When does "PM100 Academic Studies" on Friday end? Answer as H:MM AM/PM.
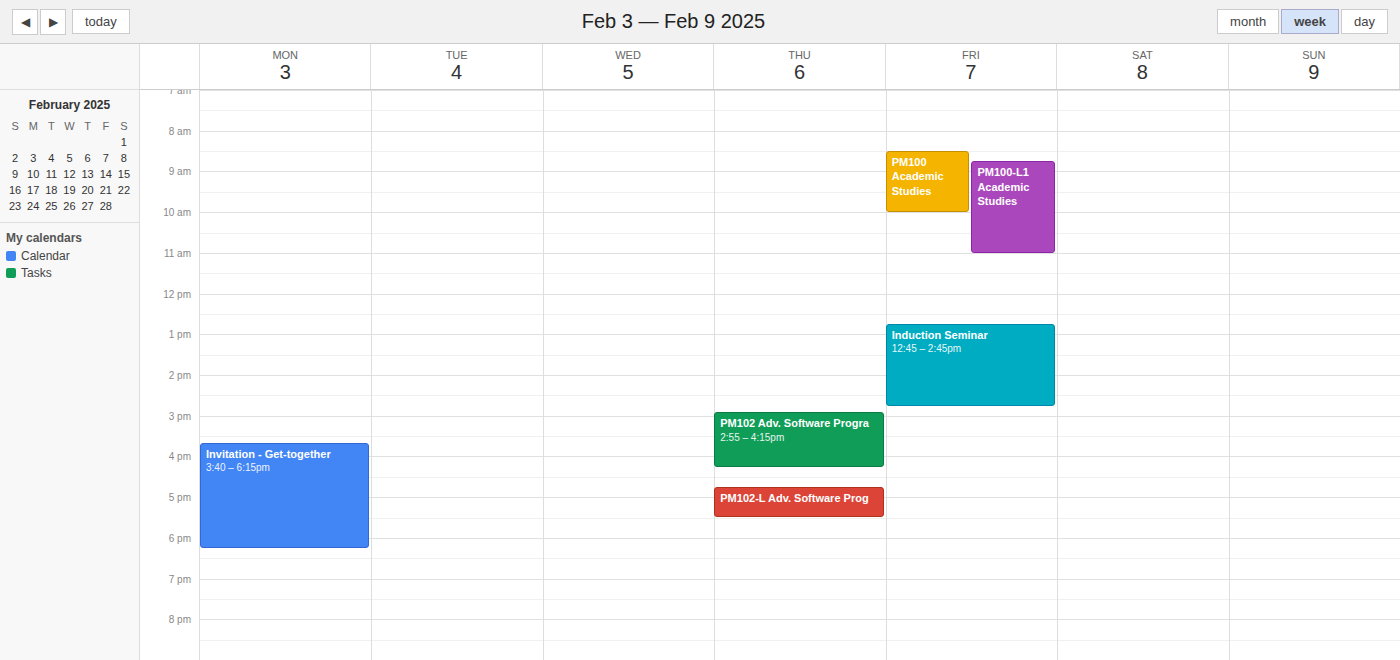
10:00 AM